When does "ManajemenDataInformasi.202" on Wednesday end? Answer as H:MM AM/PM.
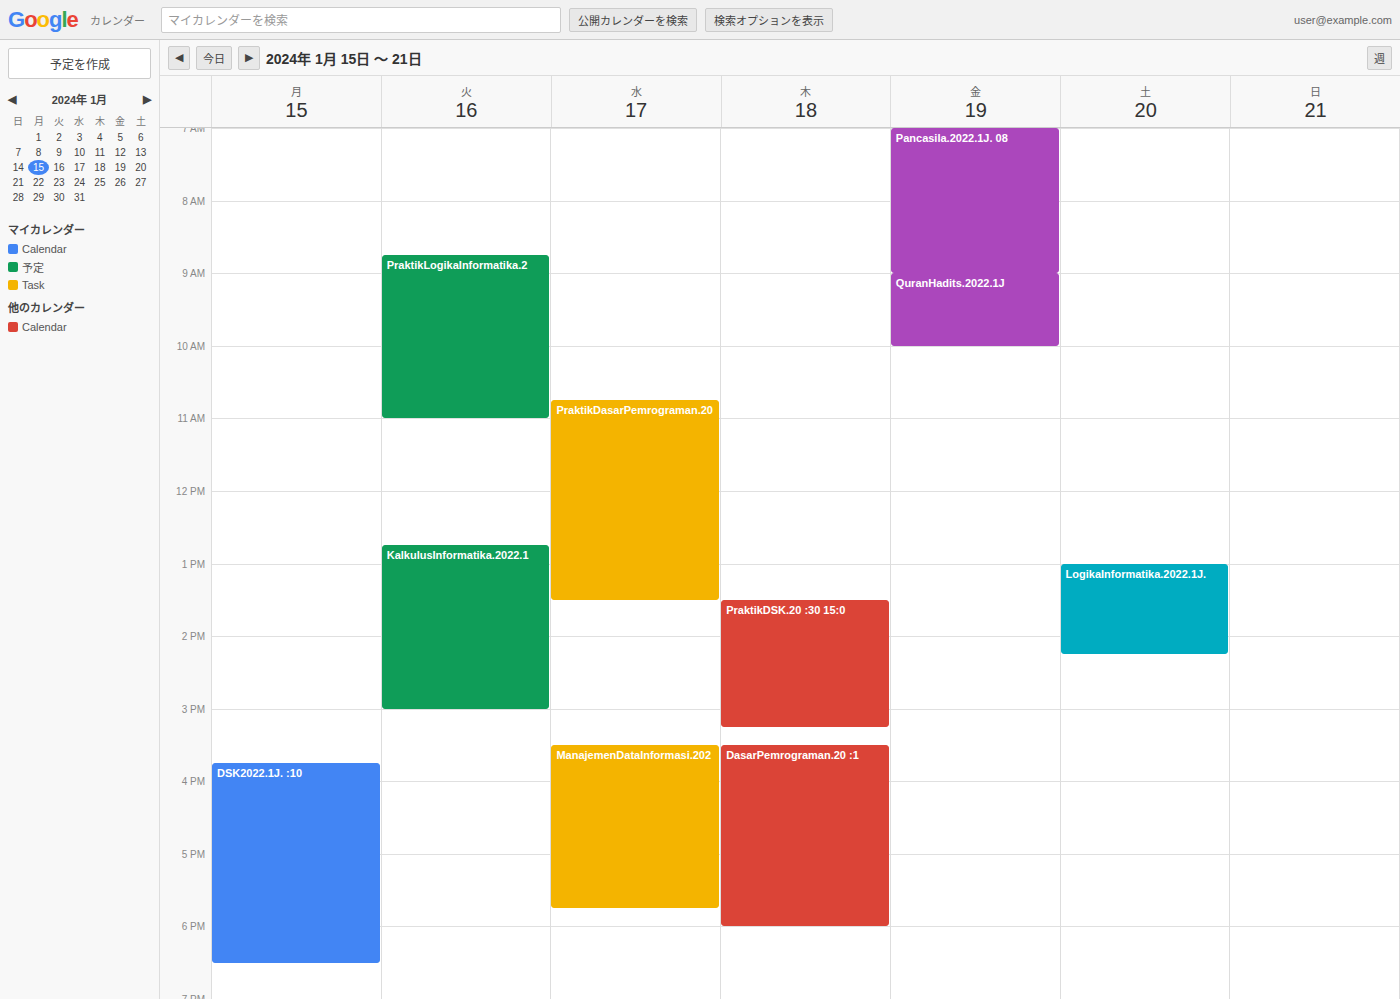
5:45 PM